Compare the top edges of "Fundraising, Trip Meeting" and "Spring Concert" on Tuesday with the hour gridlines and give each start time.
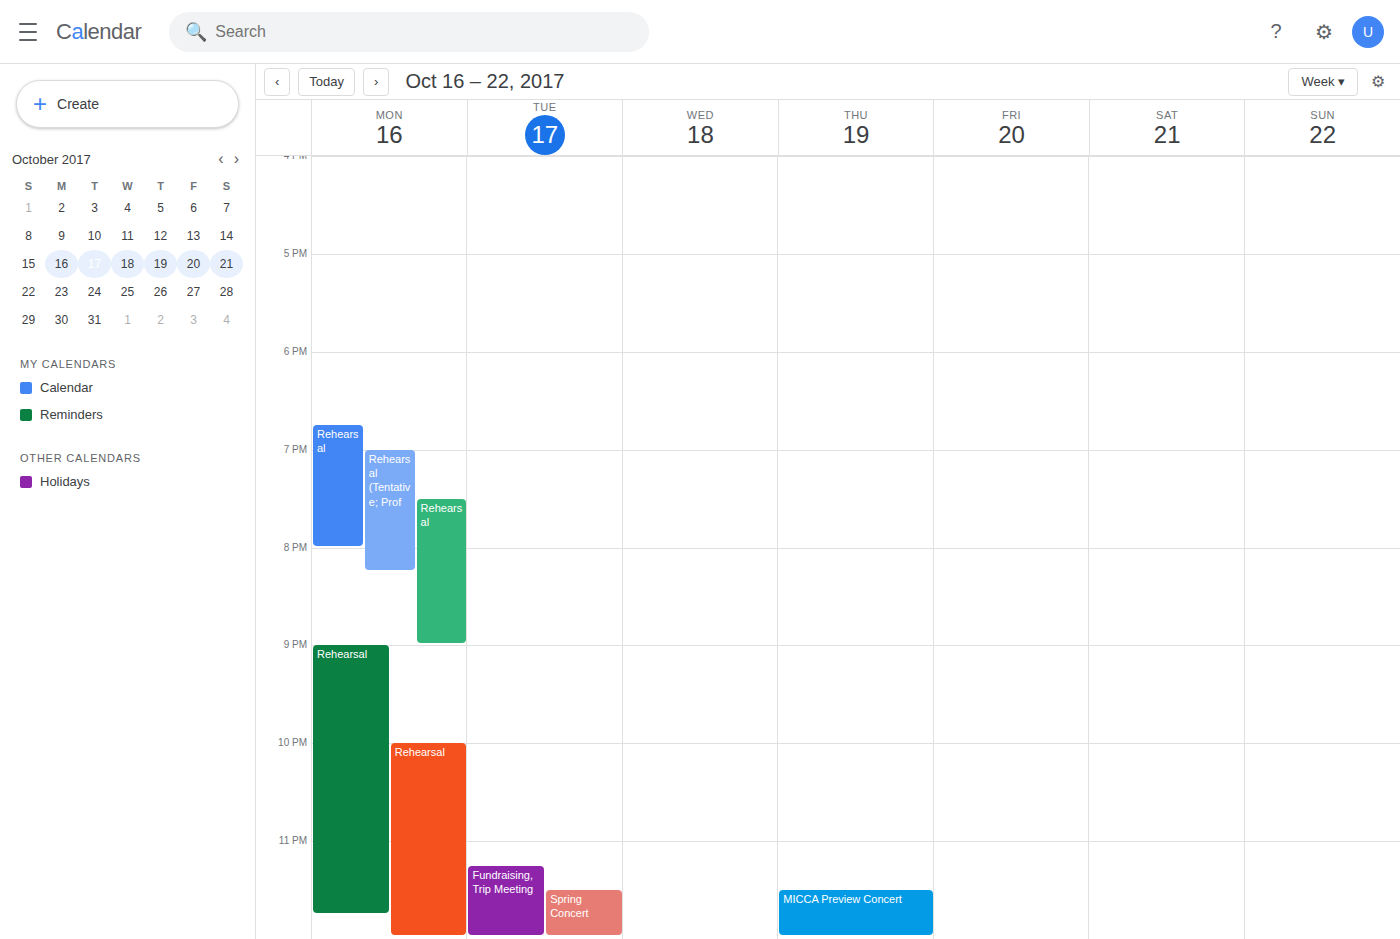
"Fundraising, Trip Meeting": 11:15 PM, neither: a quarter of the way from the 11 PM line to the 12 AM line. "Spring Concert": 11:30 PM, halfway between the 11 PM and 12 AM lines.